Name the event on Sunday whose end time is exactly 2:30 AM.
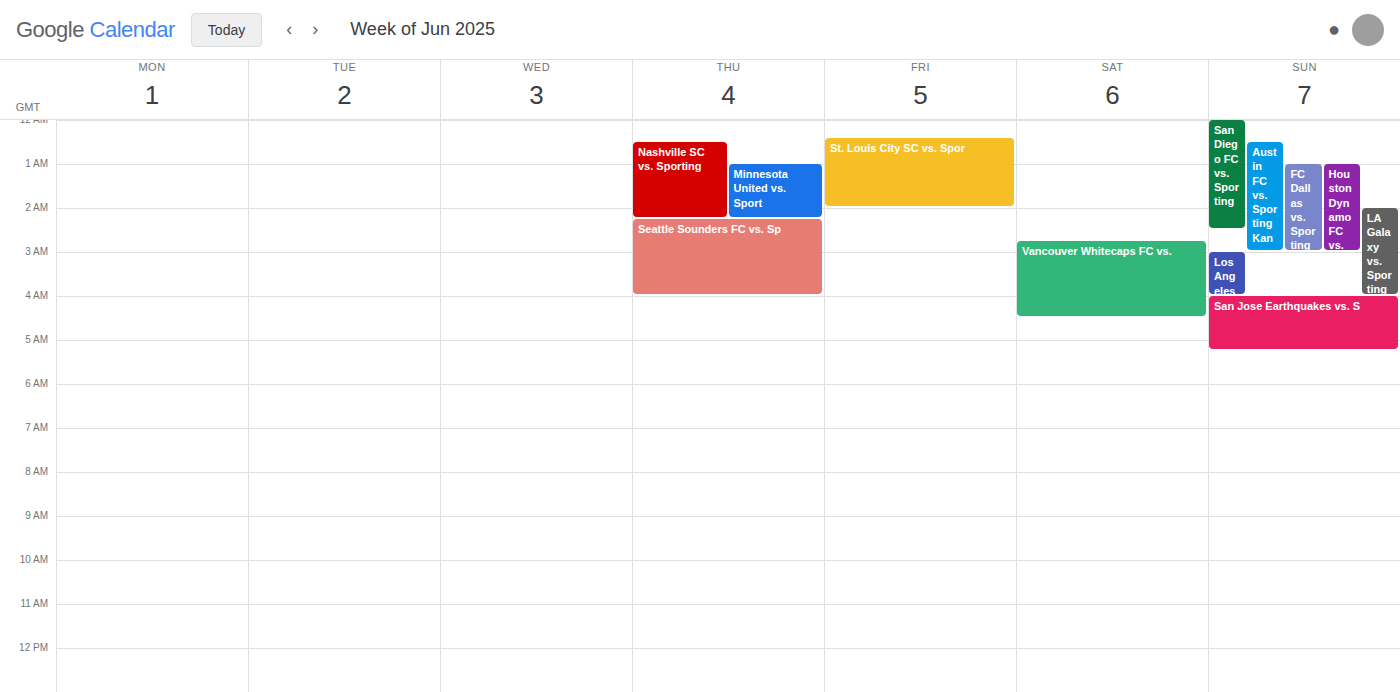
"San Diego FC vs. Sporting"